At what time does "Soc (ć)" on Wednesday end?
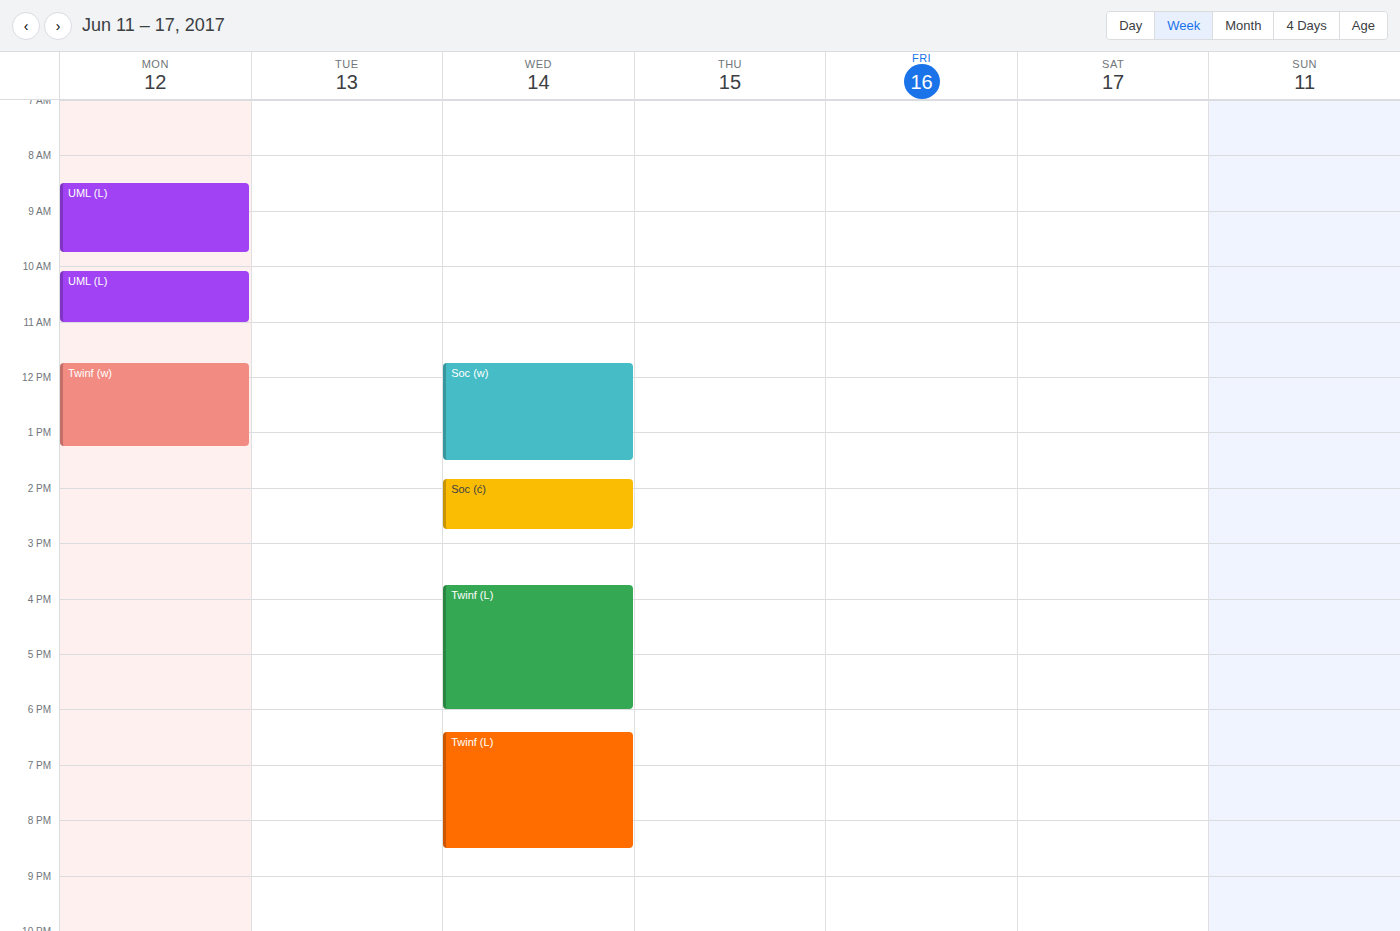
2:45 PM